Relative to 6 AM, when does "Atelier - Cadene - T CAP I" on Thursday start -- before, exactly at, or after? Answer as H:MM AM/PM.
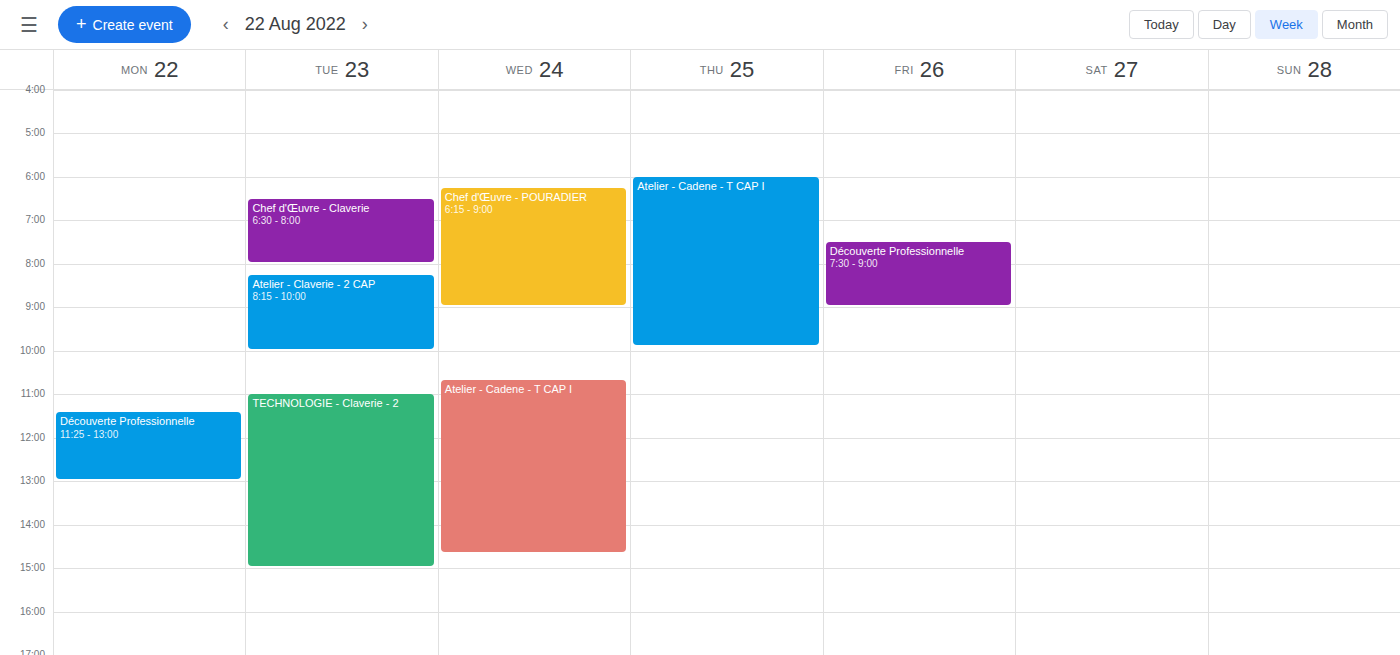
6:00 AM -- exactly at 6 AM, on the 6 AM line.